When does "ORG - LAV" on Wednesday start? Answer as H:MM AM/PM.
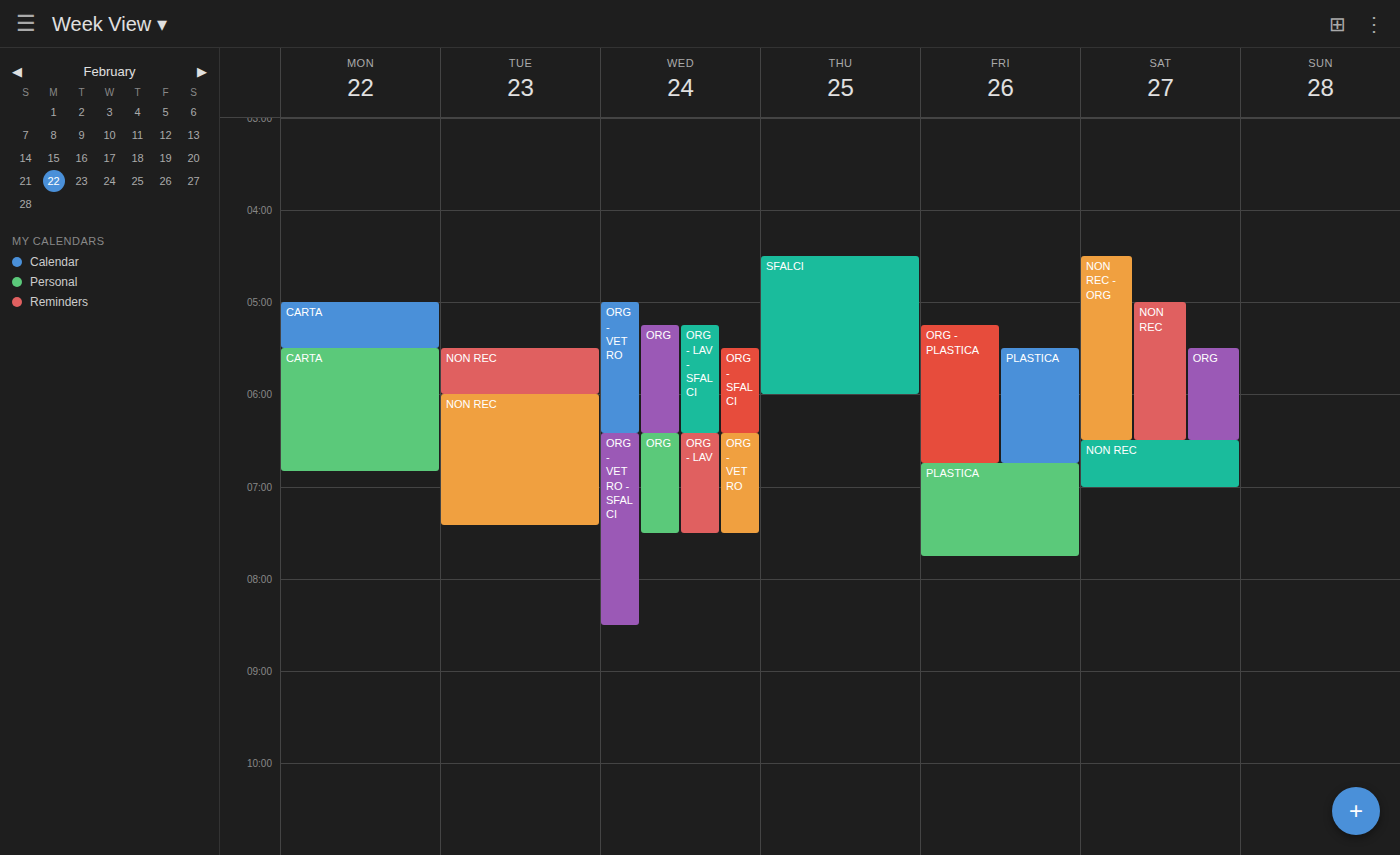
6:25 AM